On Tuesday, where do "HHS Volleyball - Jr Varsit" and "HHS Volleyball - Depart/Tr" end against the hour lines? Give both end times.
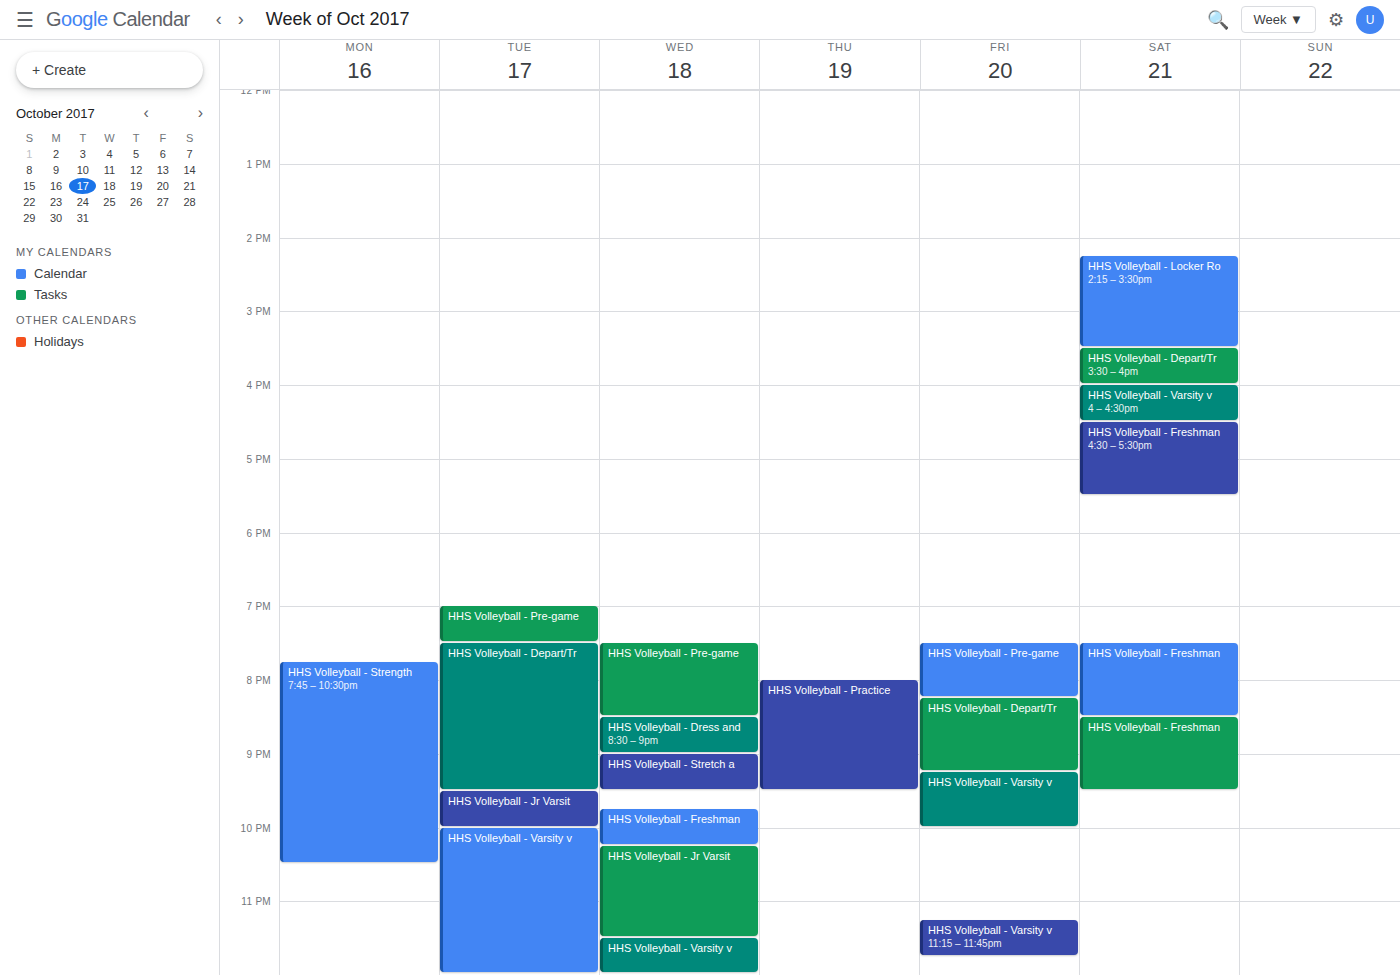
"HHS Volleyball - Jr Varsit": 10:00 PM, exactly on the 10 PM line. "HHS Volleyball - Depart/Tr": 9:30 PM, halfway between the 9 PM and 10 PM lines.